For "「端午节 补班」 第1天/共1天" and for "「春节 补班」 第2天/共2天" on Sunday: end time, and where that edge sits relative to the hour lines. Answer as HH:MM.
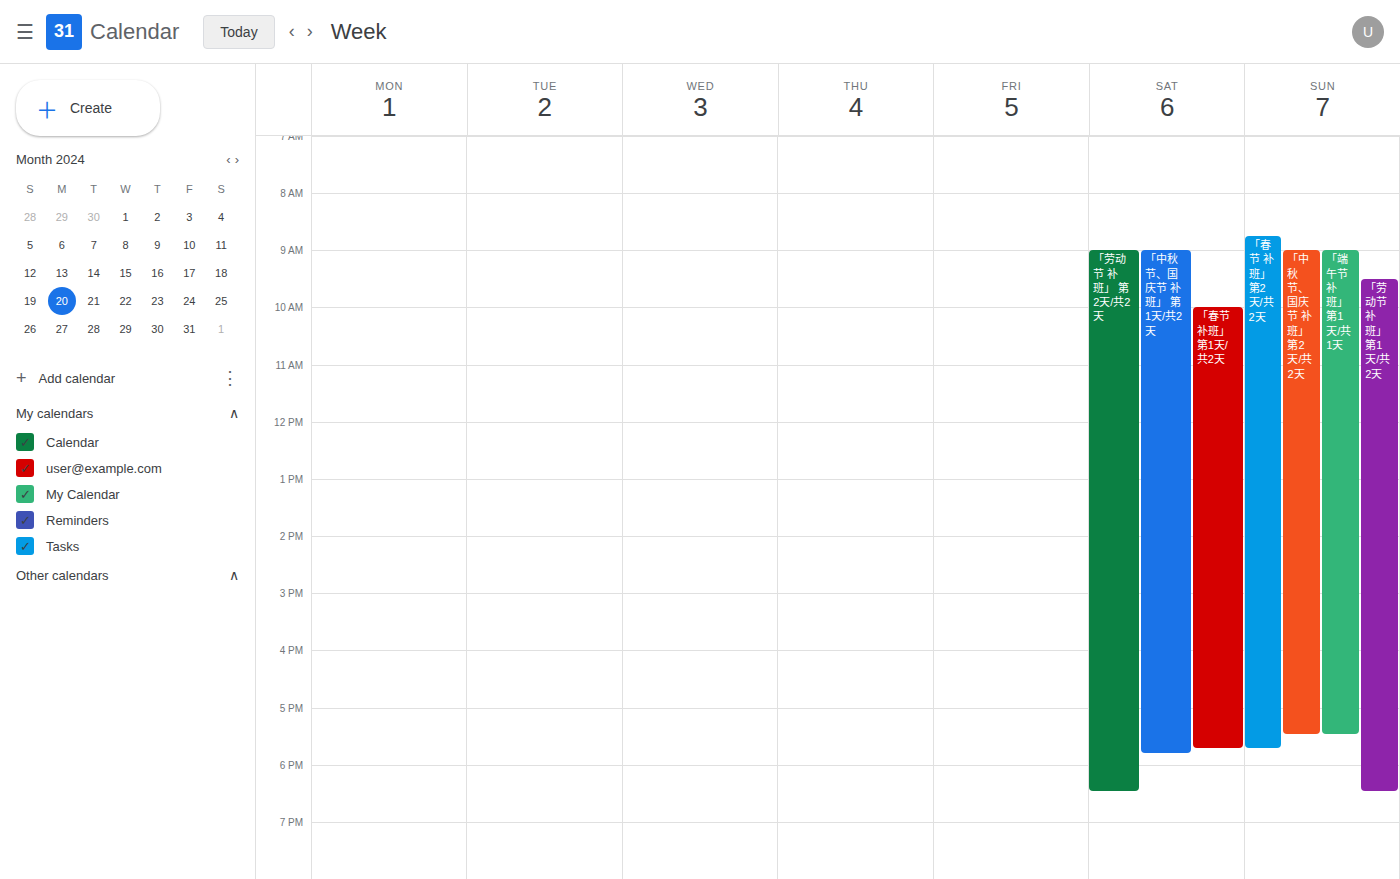
"「端午节 补班」 第1天/共1天": 17:30, halfway between the 17:00 and 18:00 lines. "「春节 补班」 第2天/共2天": 17:45, neither: three quarters of the way from the 17:00 line to the 18:00 line.